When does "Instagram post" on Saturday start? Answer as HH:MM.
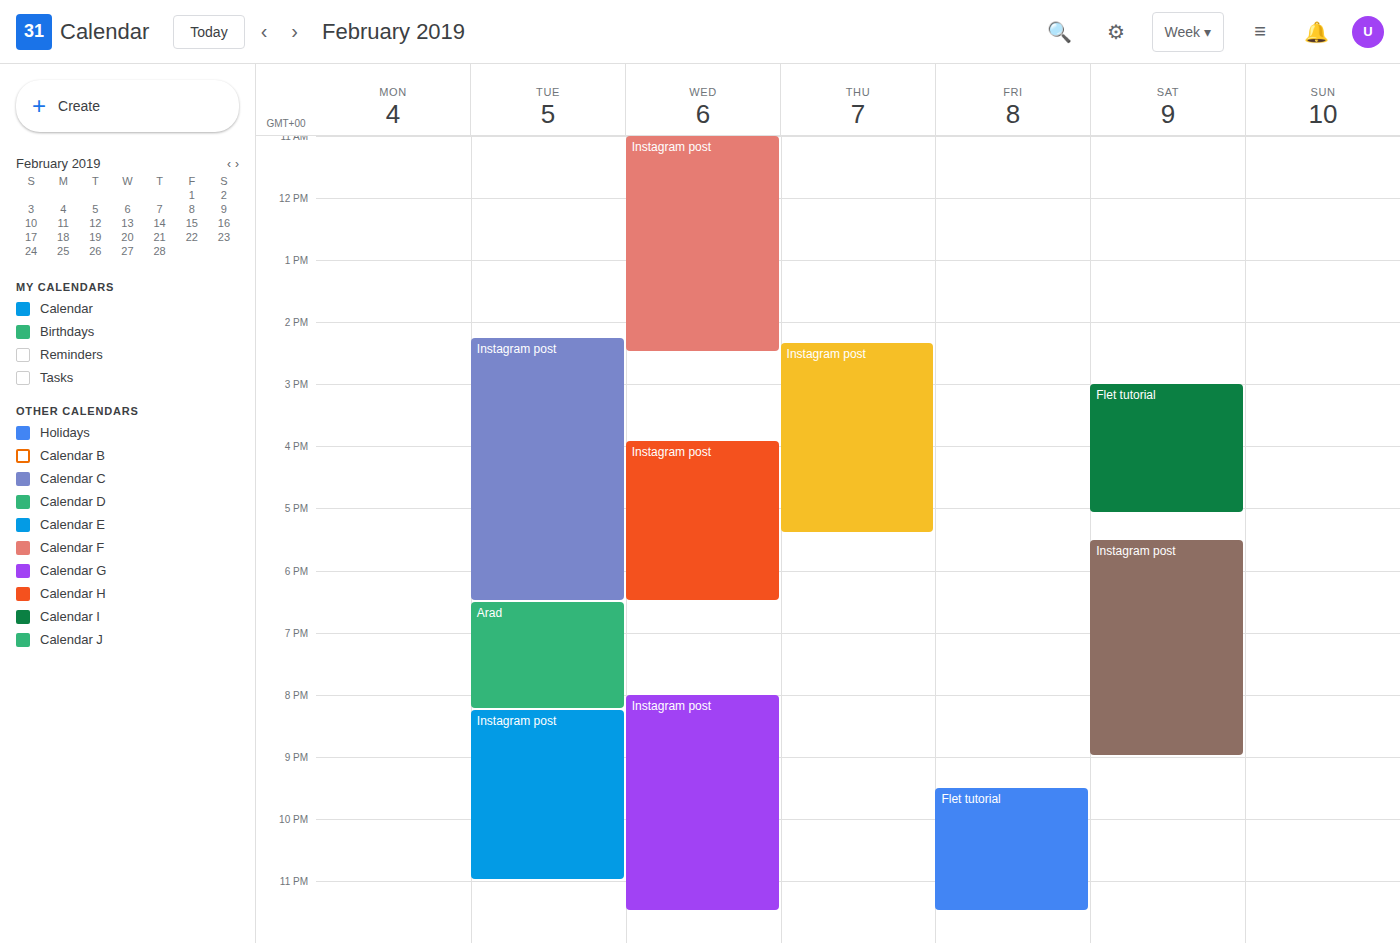
17:30